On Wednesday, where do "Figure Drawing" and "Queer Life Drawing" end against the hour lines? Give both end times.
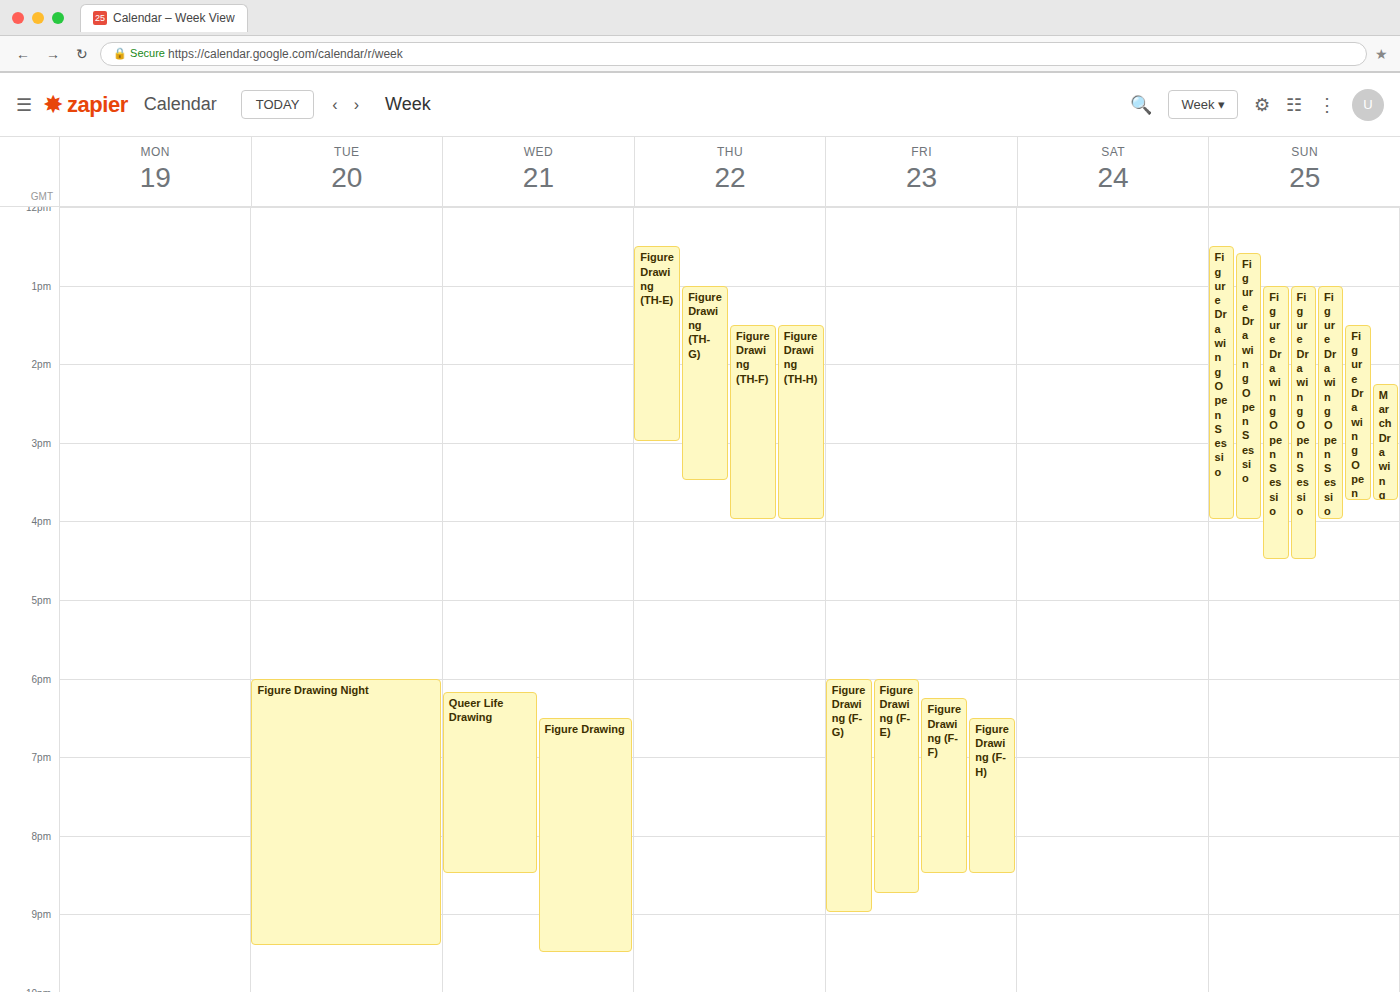
"Figure Drawing": 9:30 PM, halfway between the 9 PM and 10 PM lines. "Queer Life Drawing": 8:30 PM, halfway between the 8 PM and 9 PM lines.